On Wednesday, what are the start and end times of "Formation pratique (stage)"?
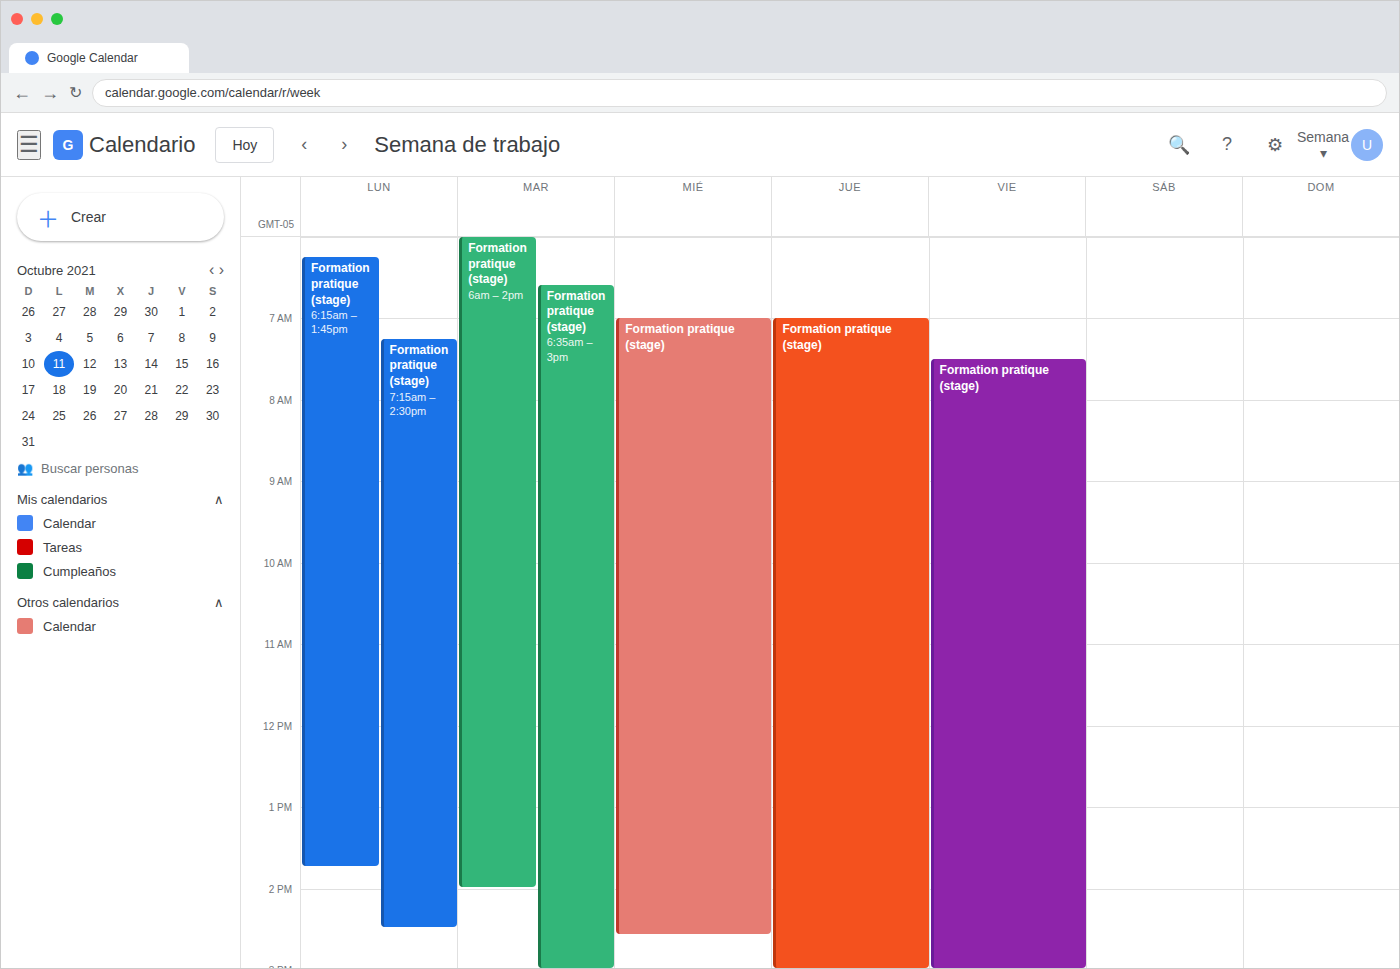
7:00 AM to 2:35 PM